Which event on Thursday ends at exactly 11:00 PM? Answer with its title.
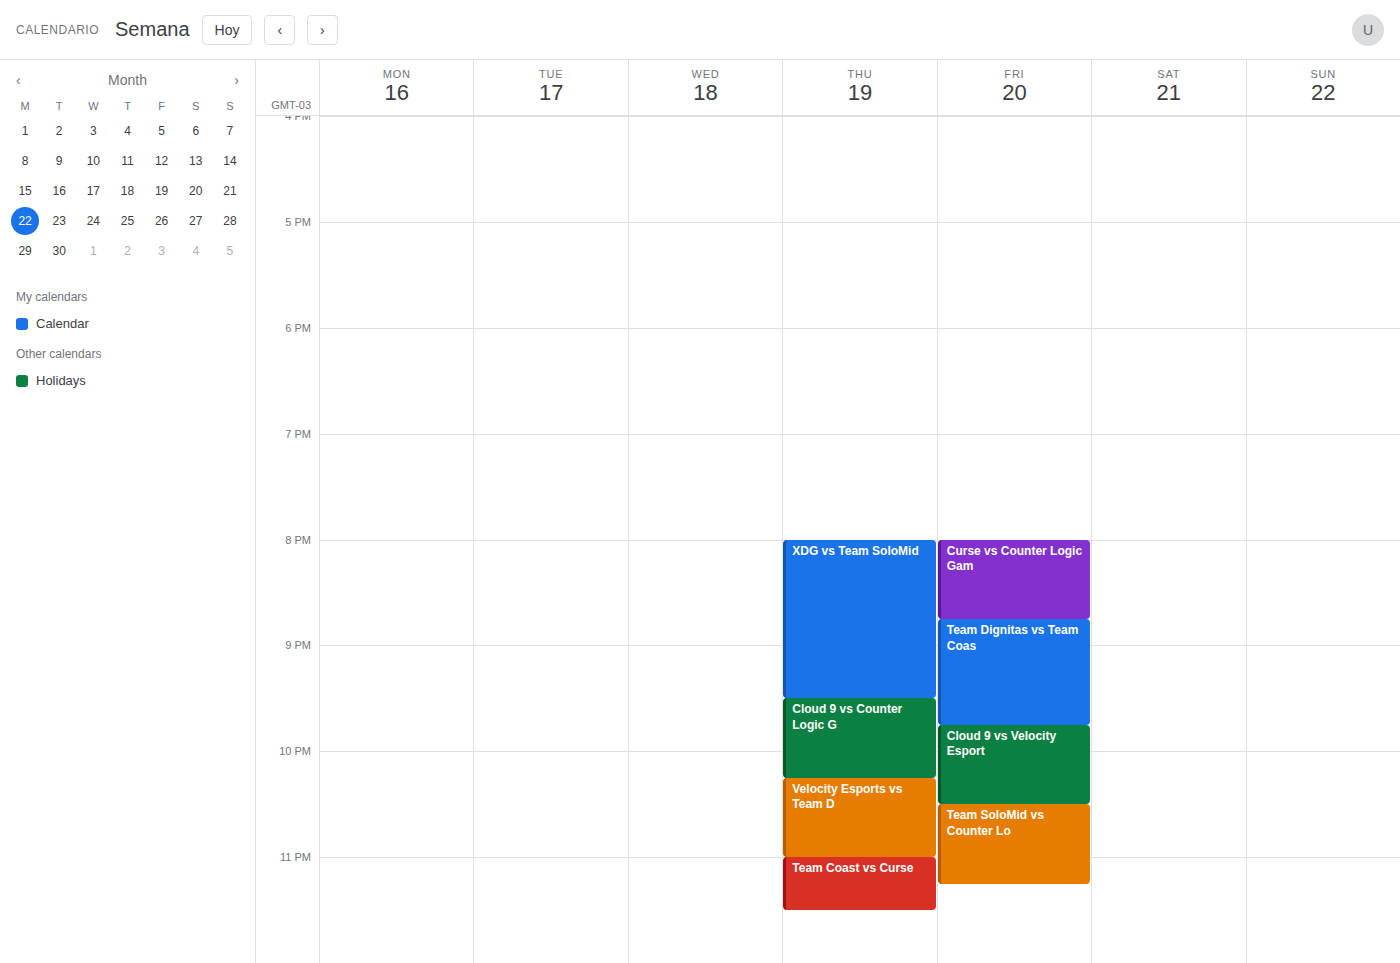
"Velocity Esports vs Team D"